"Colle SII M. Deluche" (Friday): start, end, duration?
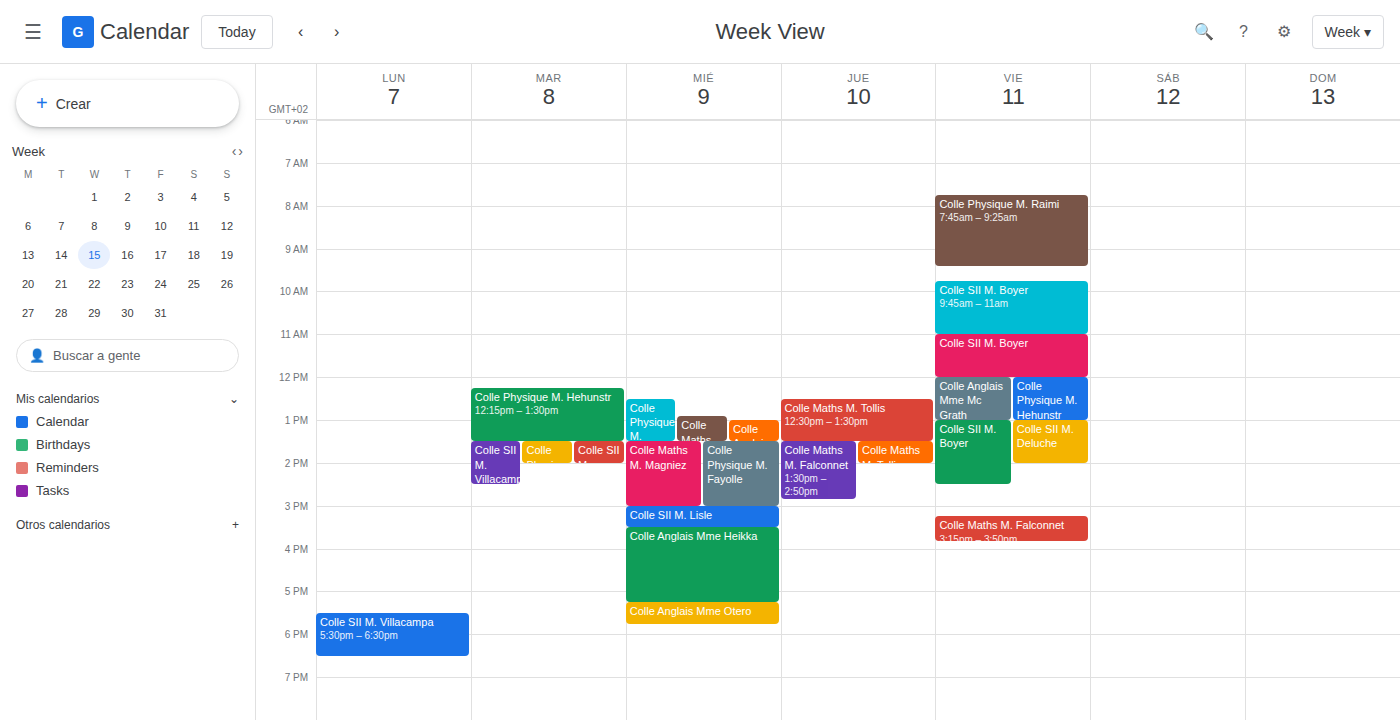
1:00 PM to 2:00 PM, 1 hour